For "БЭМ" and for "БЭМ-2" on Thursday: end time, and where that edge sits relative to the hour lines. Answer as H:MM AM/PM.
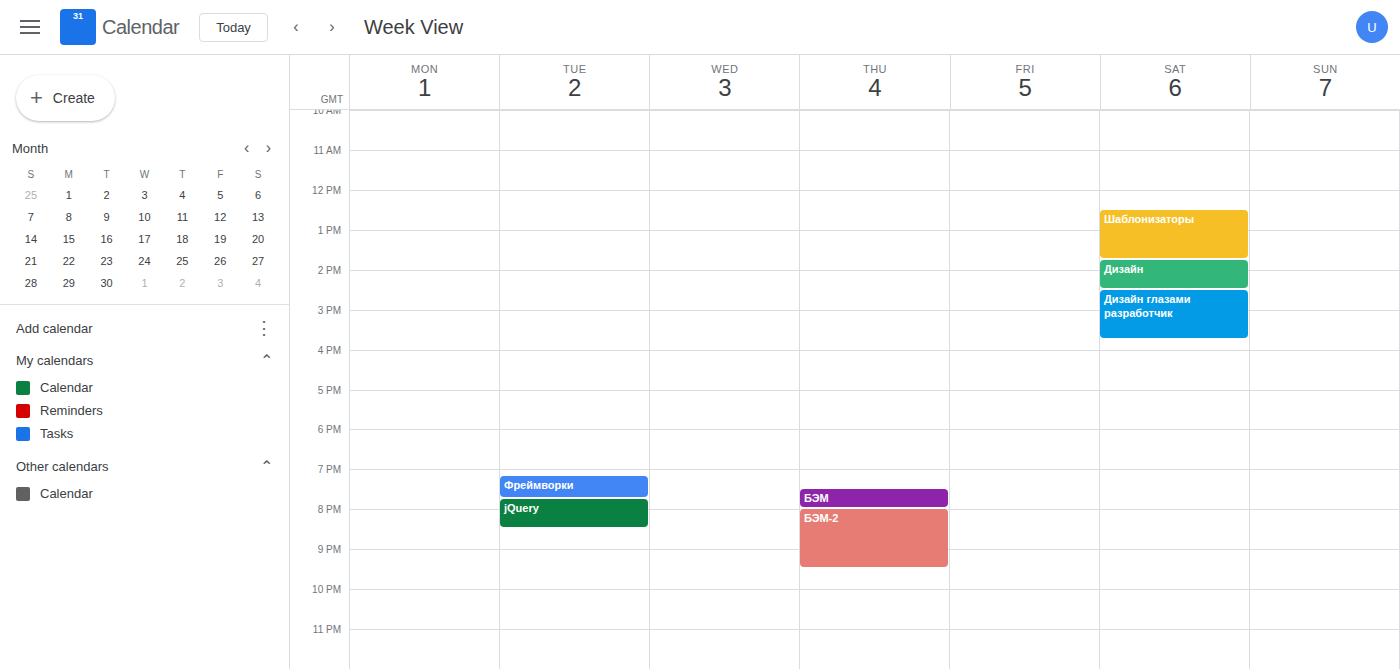
"БЭМ": 8:00 PM, exactly on the 8 PM line. "БЭМ-2": 9:30 PM, halfway between the 9 PM and 10 PM lines.